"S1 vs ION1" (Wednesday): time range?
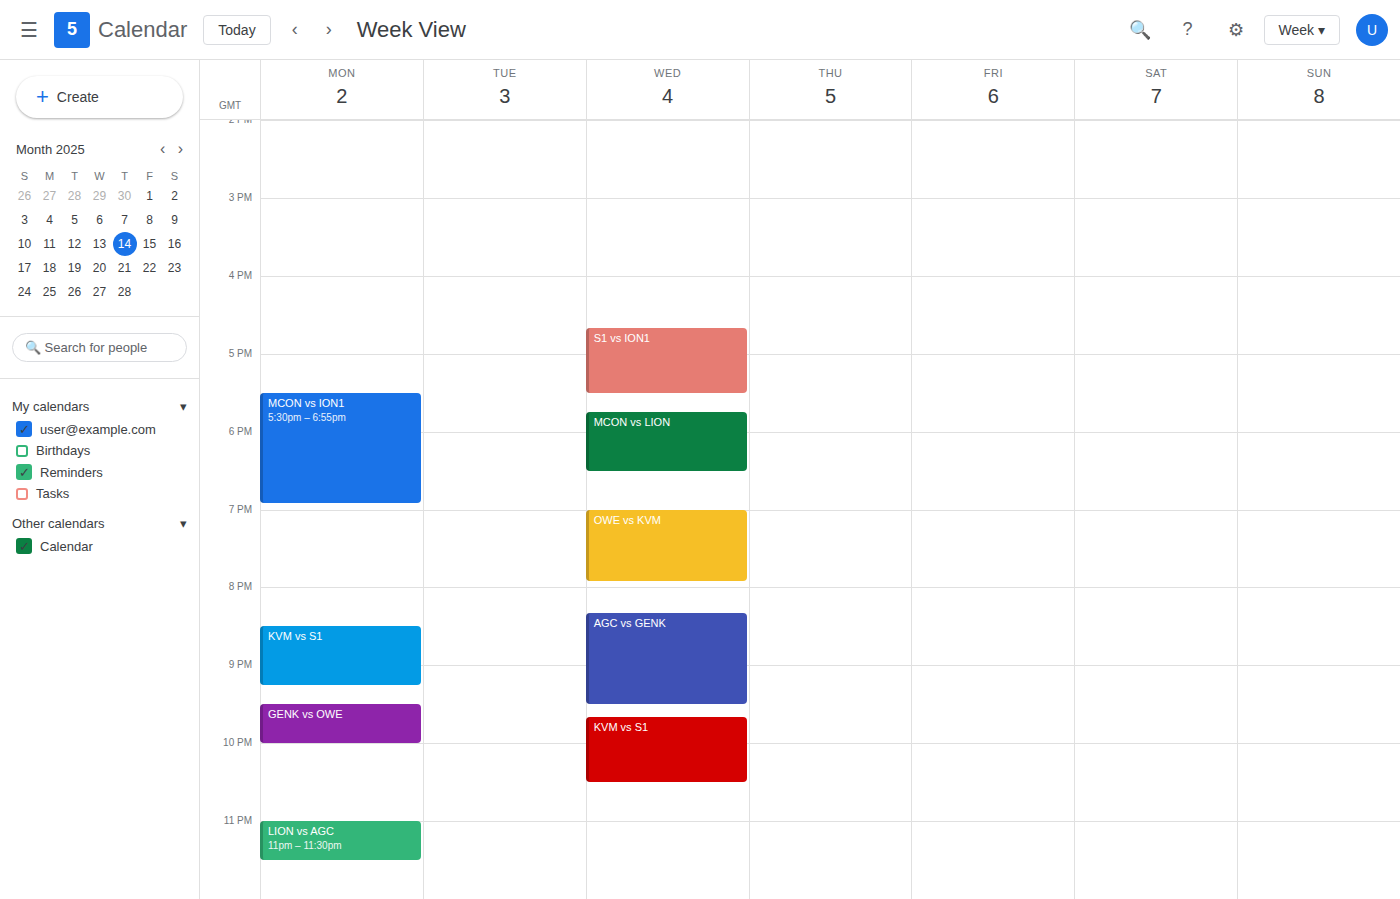
4:40 PM to 5:30 PM